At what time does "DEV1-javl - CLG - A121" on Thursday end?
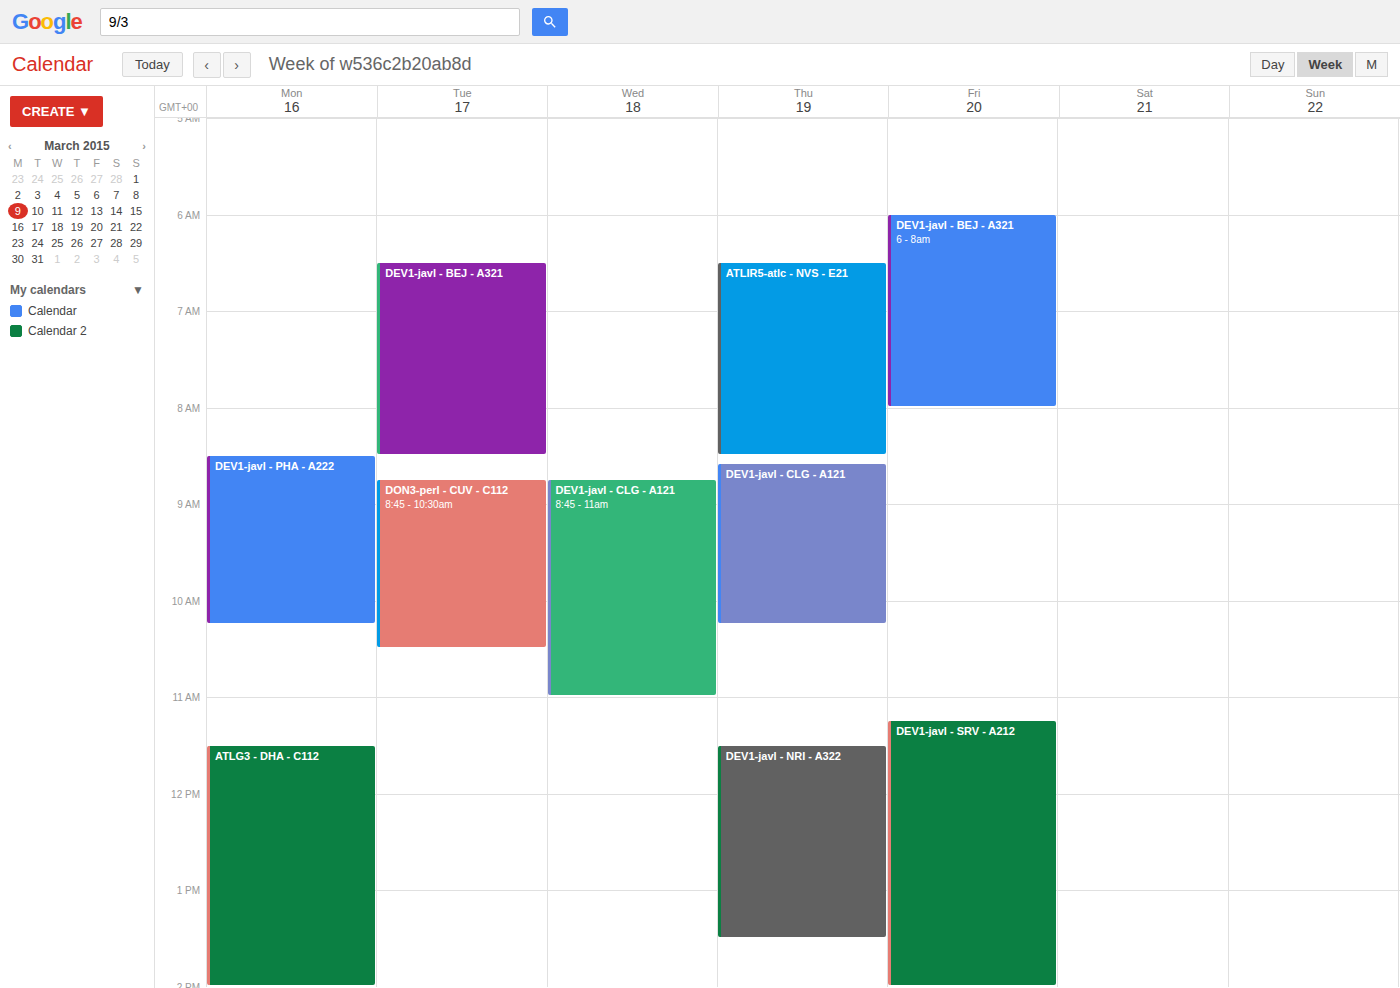
10:15 AM